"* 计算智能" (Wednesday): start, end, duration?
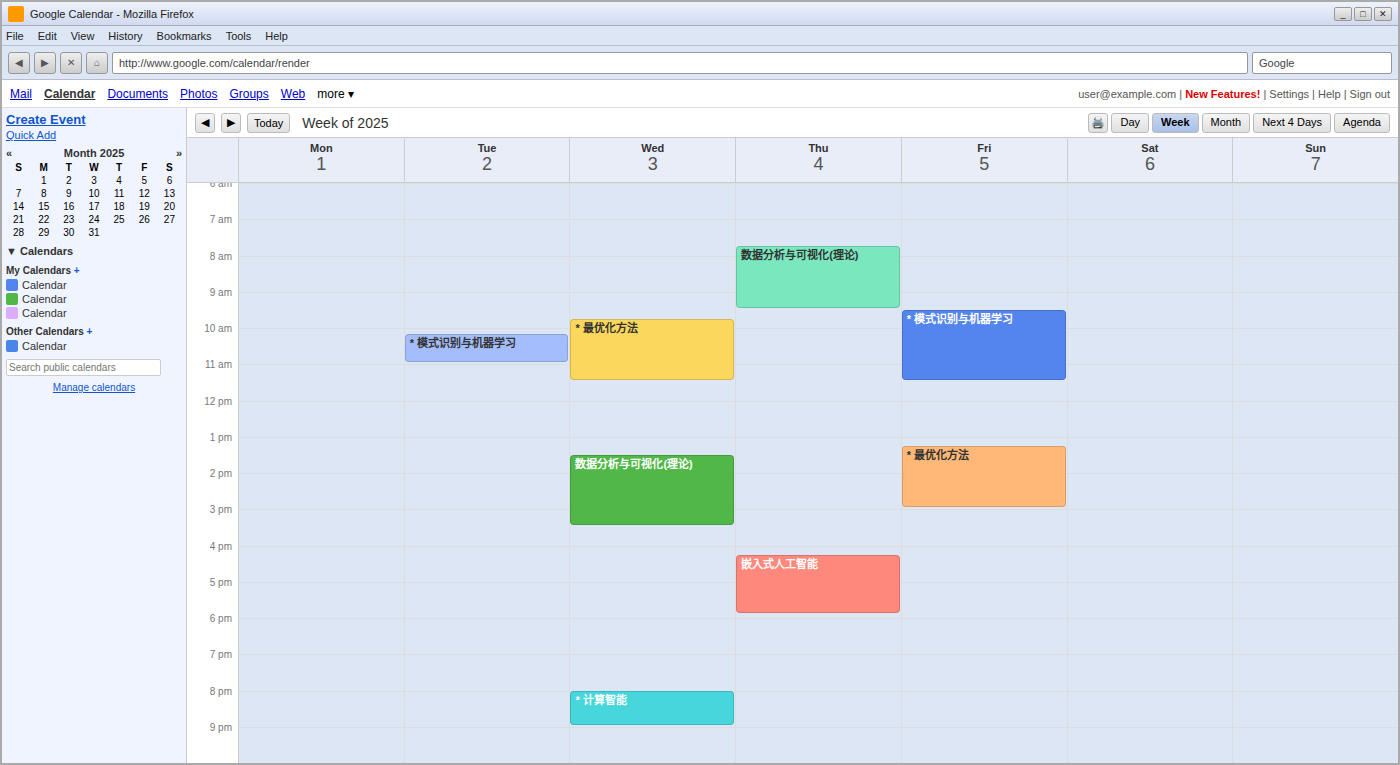
8:00 PM to 9:00 PM, 1 hour